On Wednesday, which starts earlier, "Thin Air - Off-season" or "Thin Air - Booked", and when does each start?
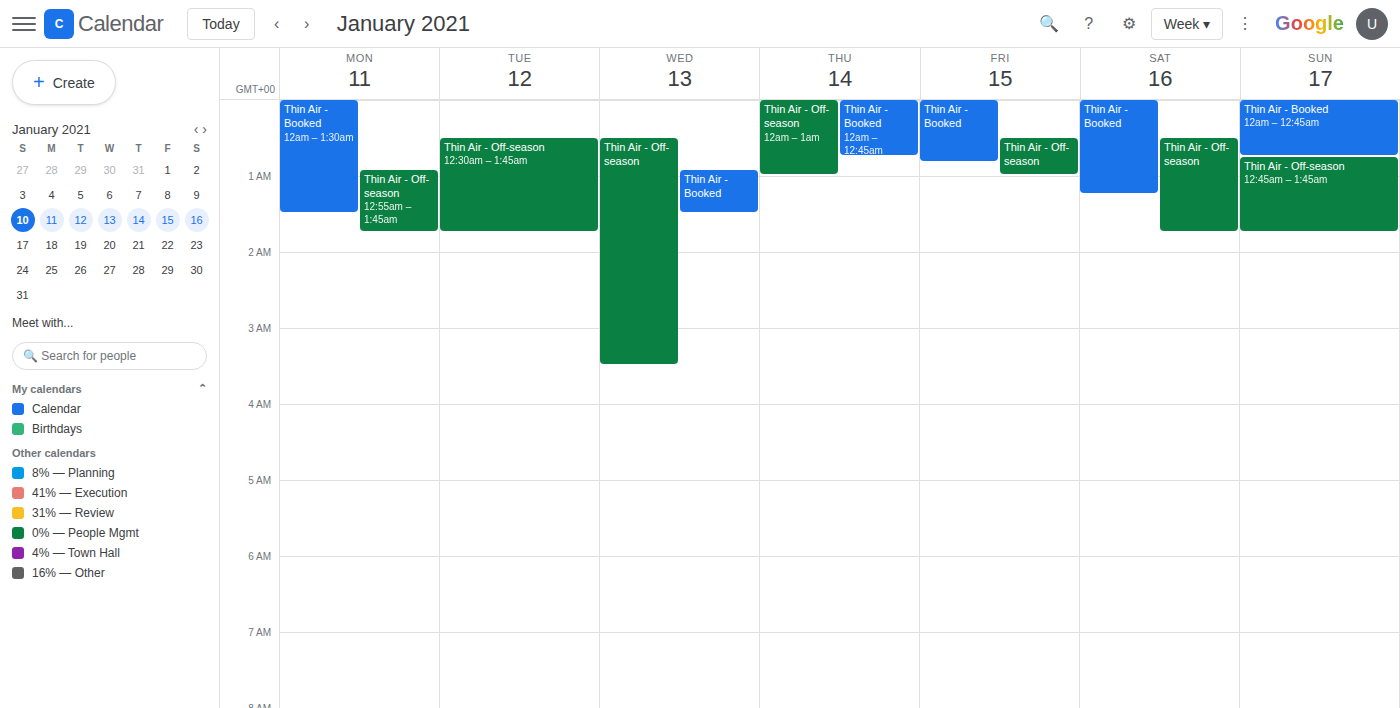
"Thin Air - Off-season" 12:30 AM; "Thin Air - Booked" 12:55 AM.